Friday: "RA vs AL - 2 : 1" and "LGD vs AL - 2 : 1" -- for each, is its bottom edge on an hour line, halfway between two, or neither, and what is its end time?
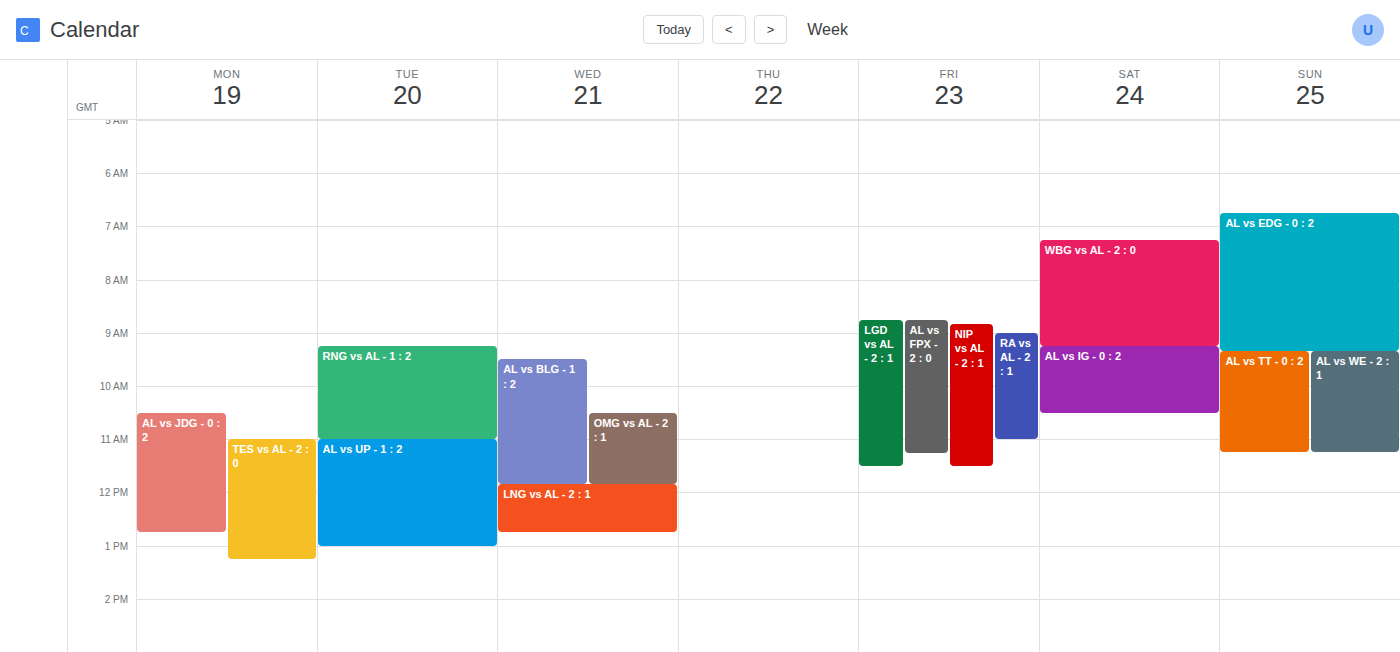
"RA vs AL - 2 : 1": 11:00 AM, exactly on the 11 AM line. "LGD vs AL - 2 : 1": 11:30 AM, halfway between the 11 AM and 12 PM lines.